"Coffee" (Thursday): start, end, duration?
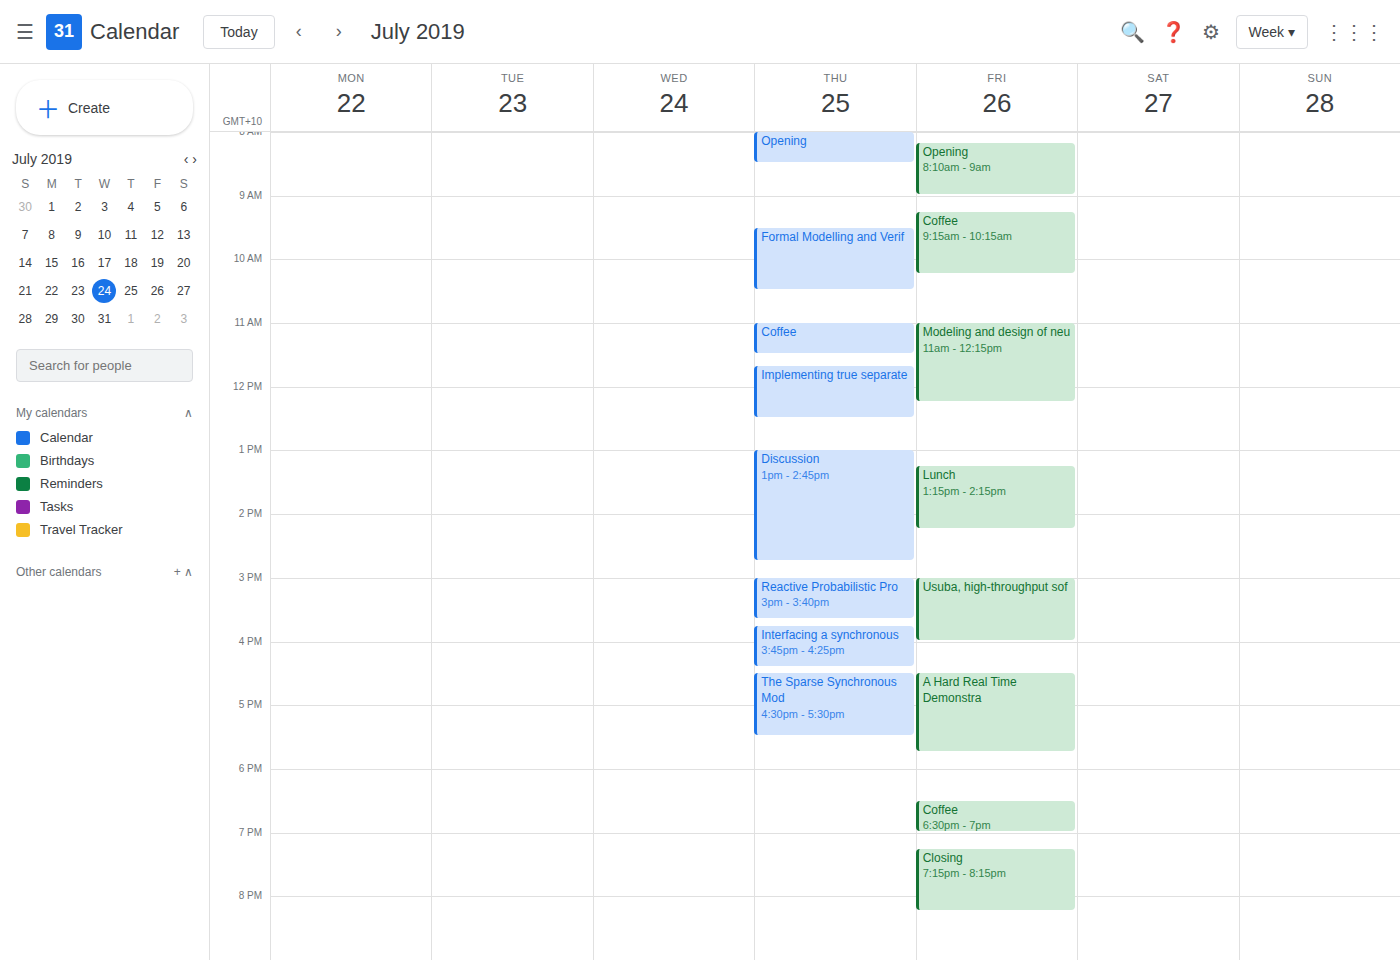
11:00 to 11:30, 30 minutes